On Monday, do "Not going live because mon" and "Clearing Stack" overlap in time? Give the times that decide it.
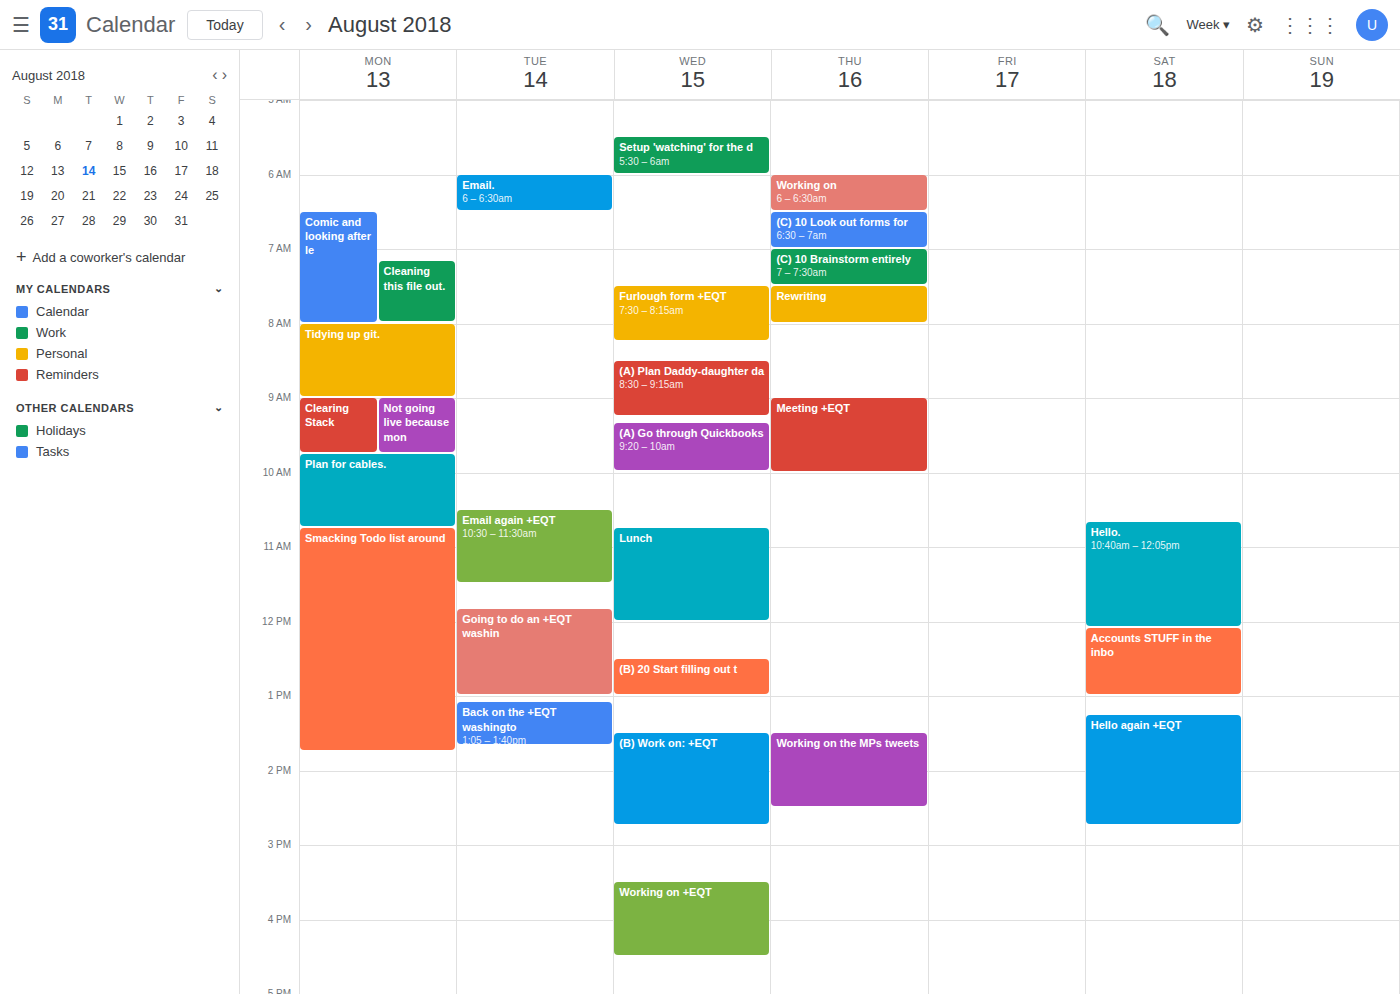
"Clearing Stack" runs 9:00 AM to 9:45 AM, inside "Not going live because mon" -- they overlap.